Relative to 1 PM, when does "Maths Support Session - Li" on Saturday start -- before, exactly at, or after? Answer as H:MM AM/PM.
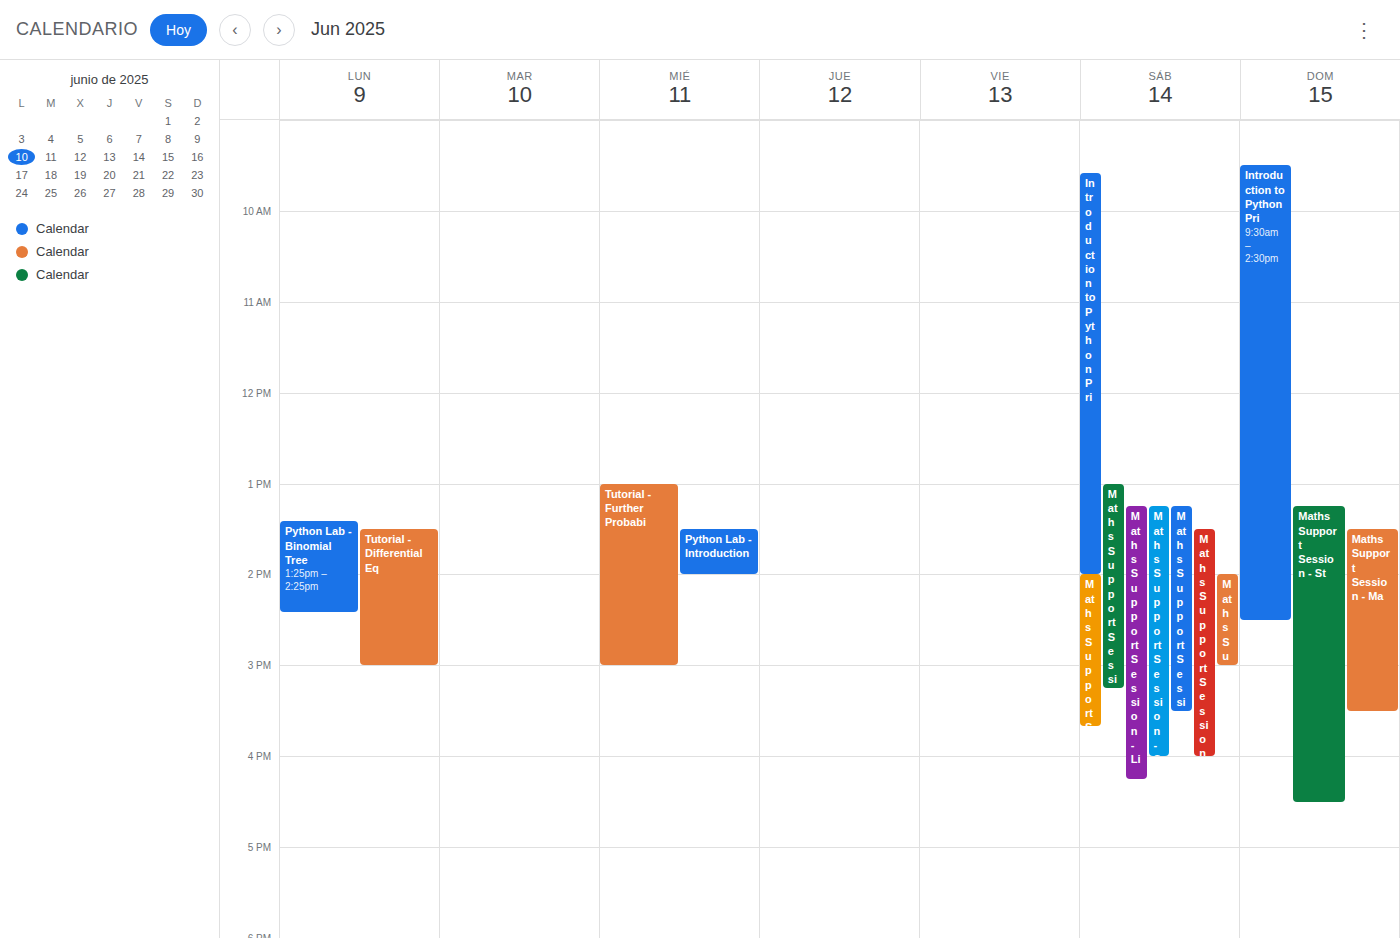
1:15 PM -- after 1 PM, 15 minutes below the 1 PM line.